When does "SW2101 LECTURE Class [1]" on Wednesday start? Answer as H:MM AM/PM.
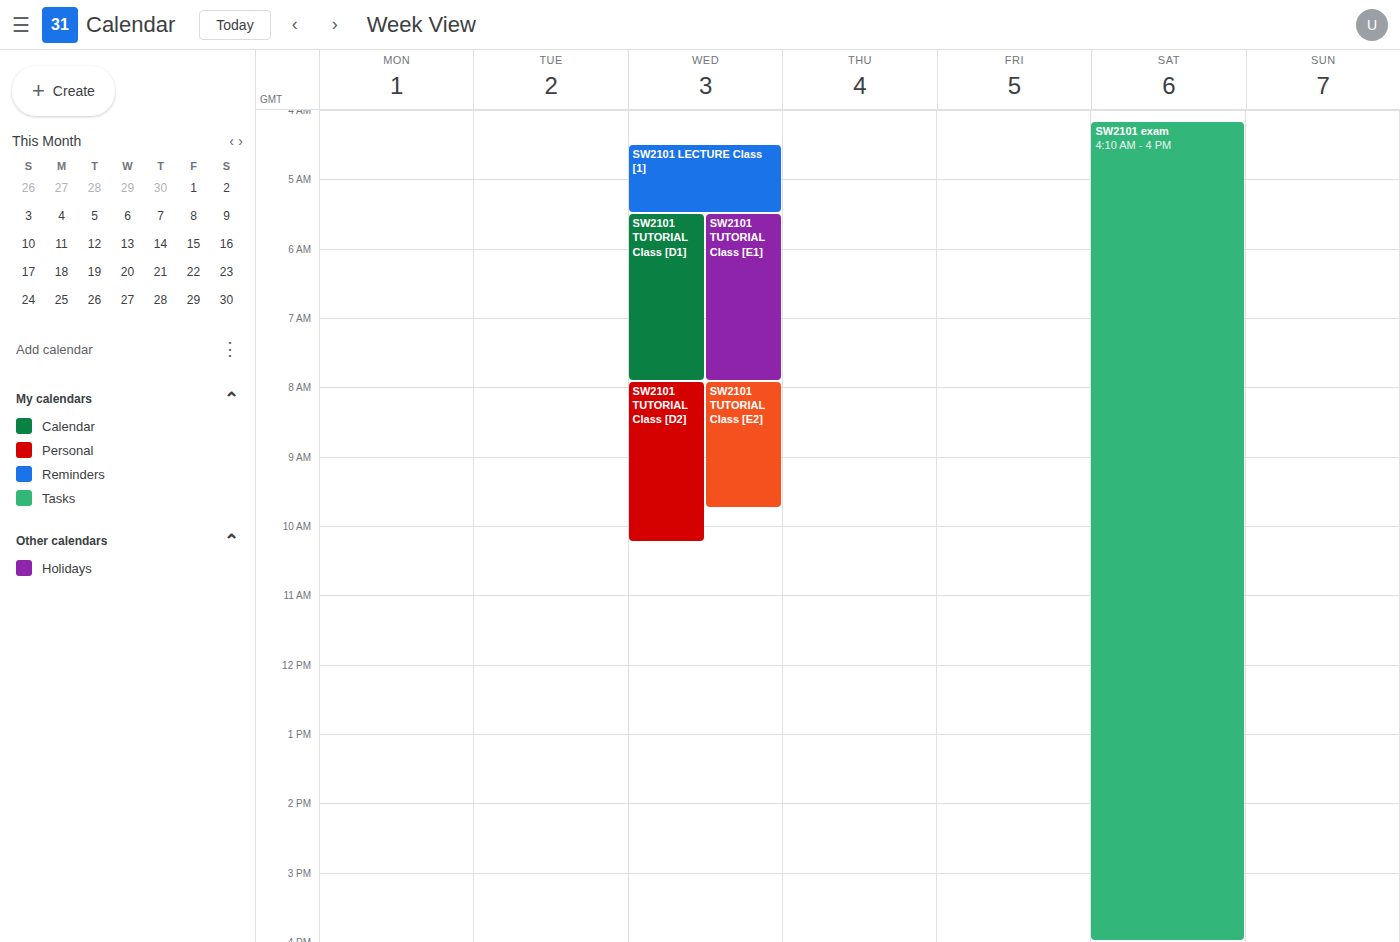
4:30 AM